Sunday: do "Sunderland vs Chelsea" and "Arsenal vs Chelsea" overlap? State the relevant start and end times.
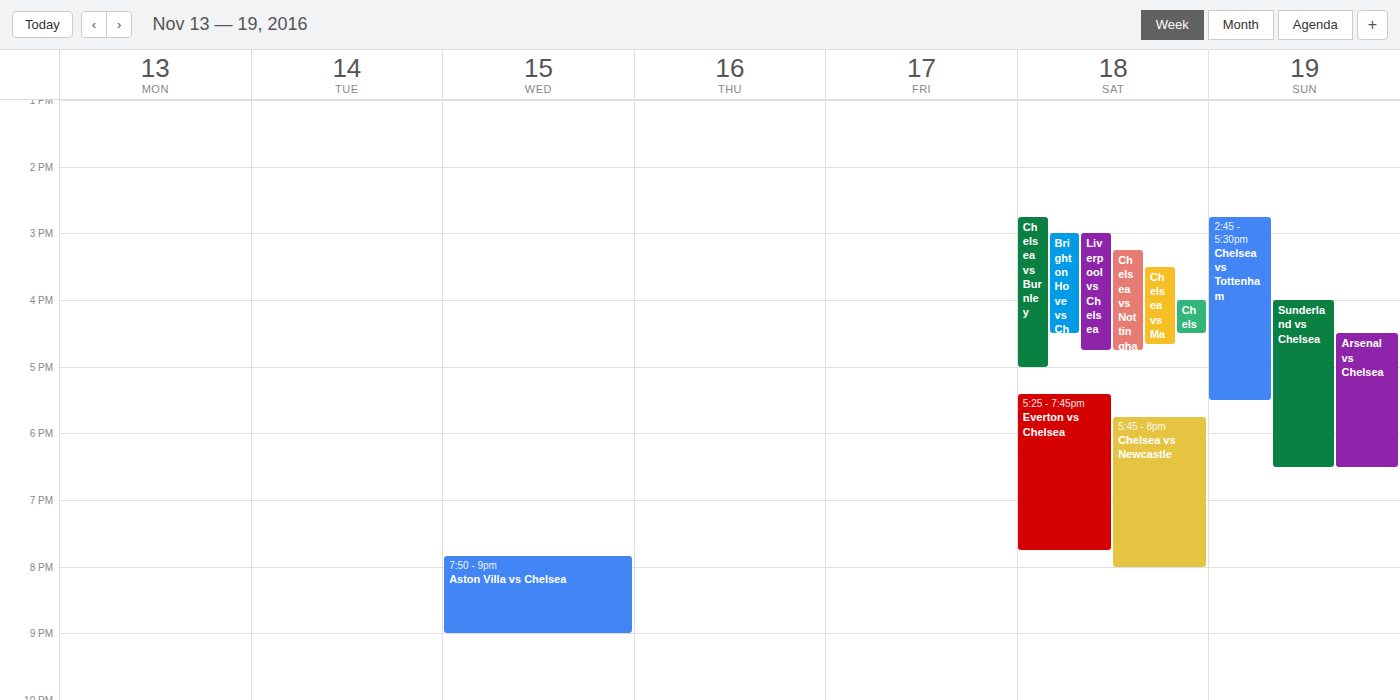
"Arsenal vs Chelsea" starts at 4:30 PM, before "Sunderland vs Chelsea" ends at 6:30 PM -- they overlap.